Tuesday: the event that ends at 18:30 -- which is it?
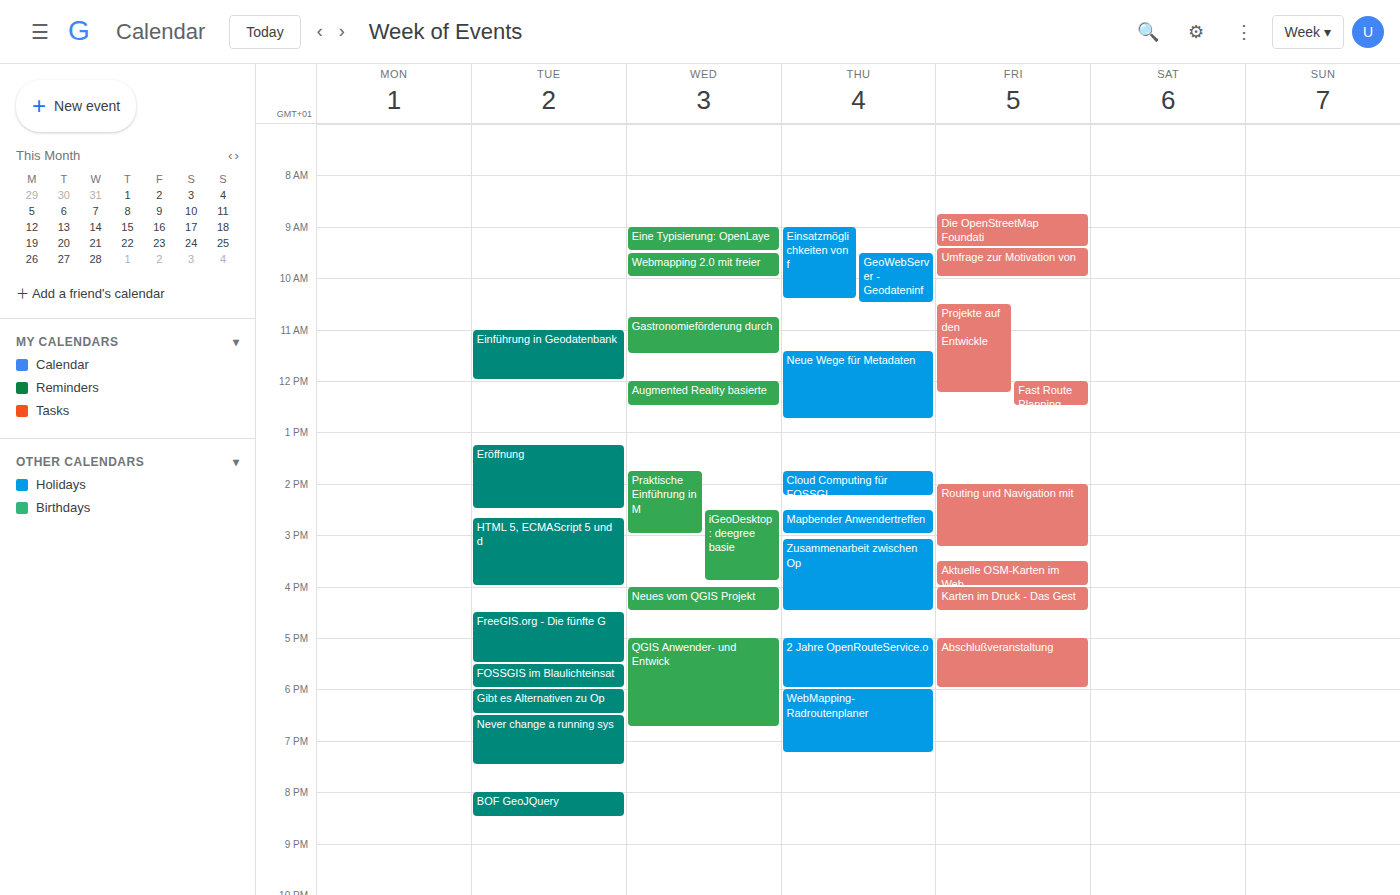
"Gibt es Alternativen zu Op"